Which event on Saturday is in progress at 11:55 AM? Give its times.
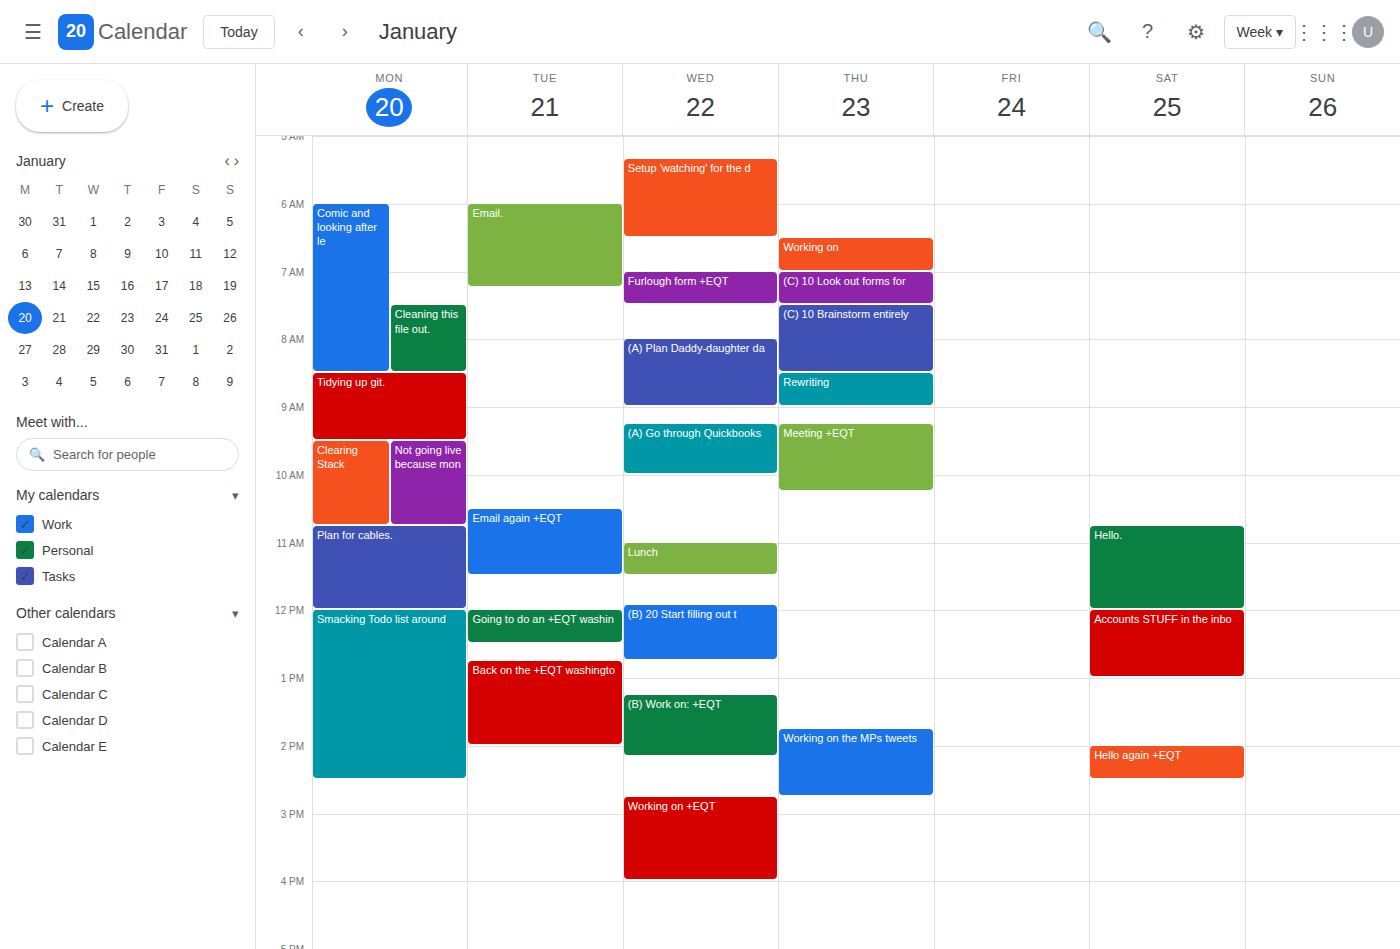
"Hello.", 10:45 AM to 12:00 PM